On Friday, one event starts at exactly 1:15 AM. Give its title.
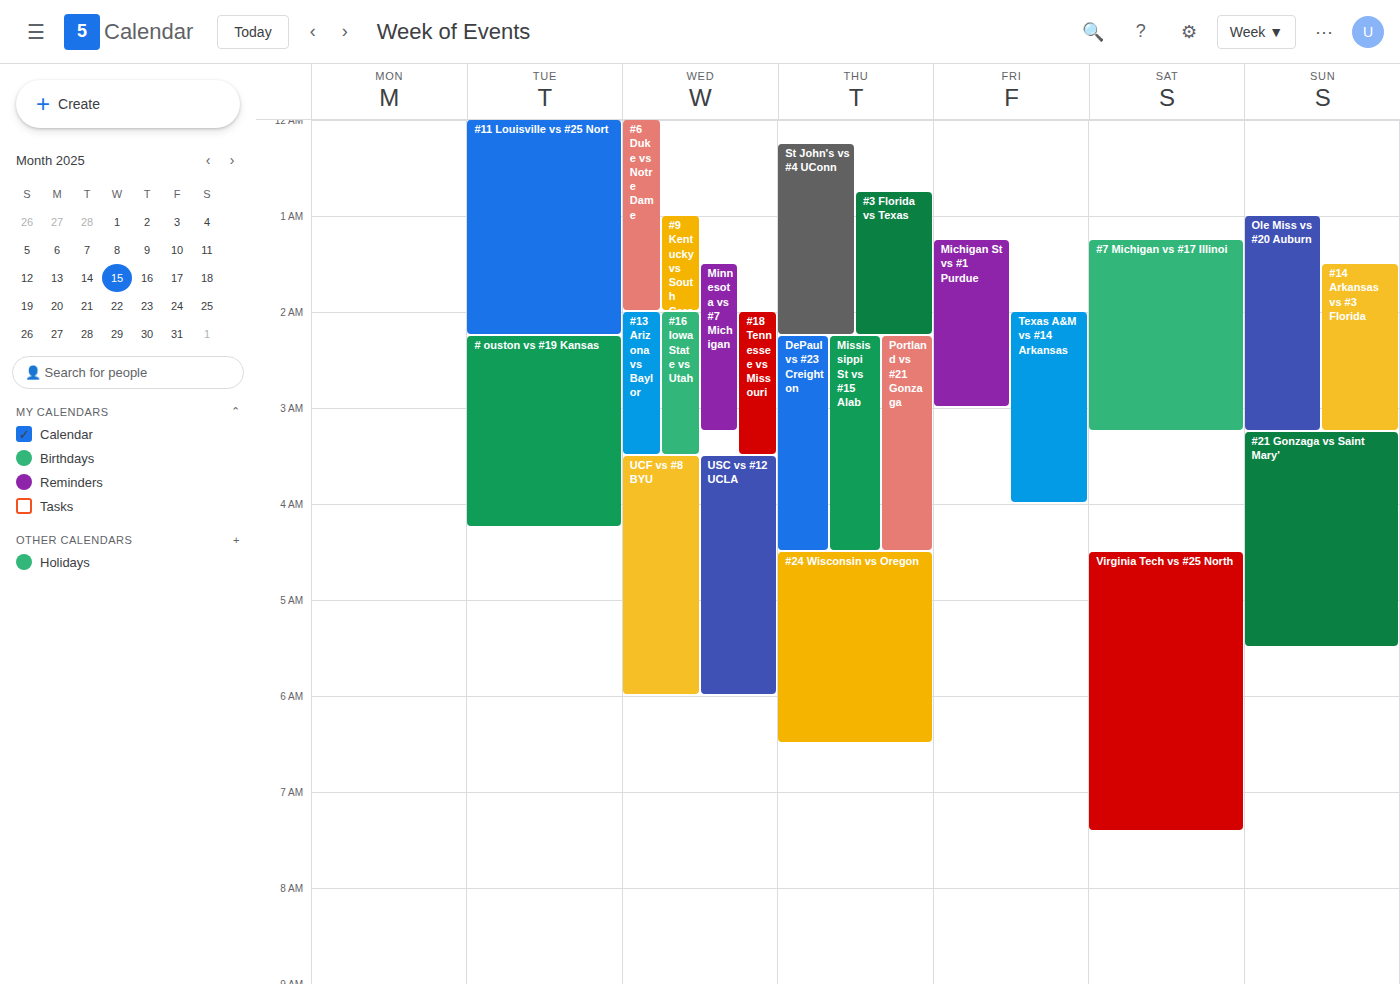
"Michigan St vs #1 Purdue"